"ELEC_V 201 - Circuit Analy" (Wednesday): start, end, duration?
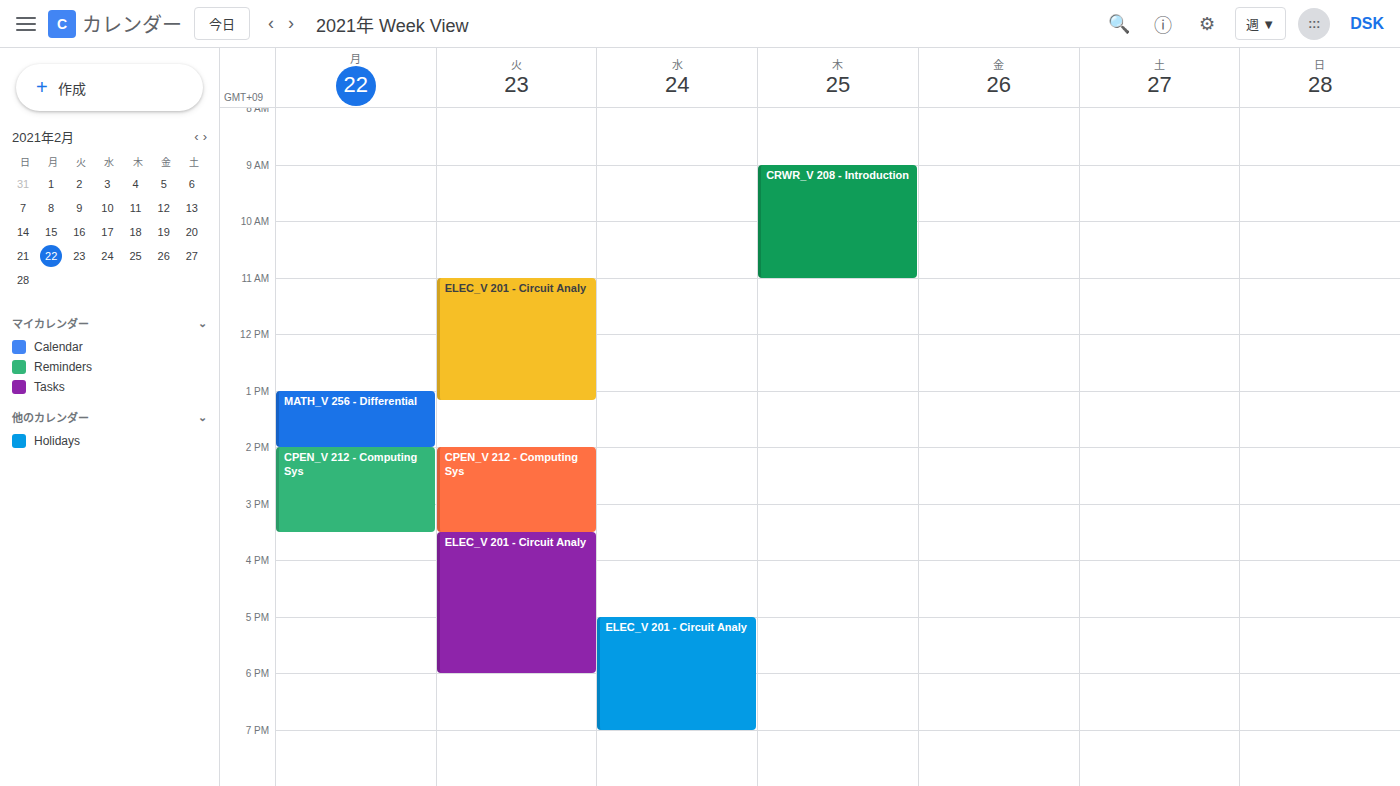
5:00 PM to 7:00 PM, 2 hours